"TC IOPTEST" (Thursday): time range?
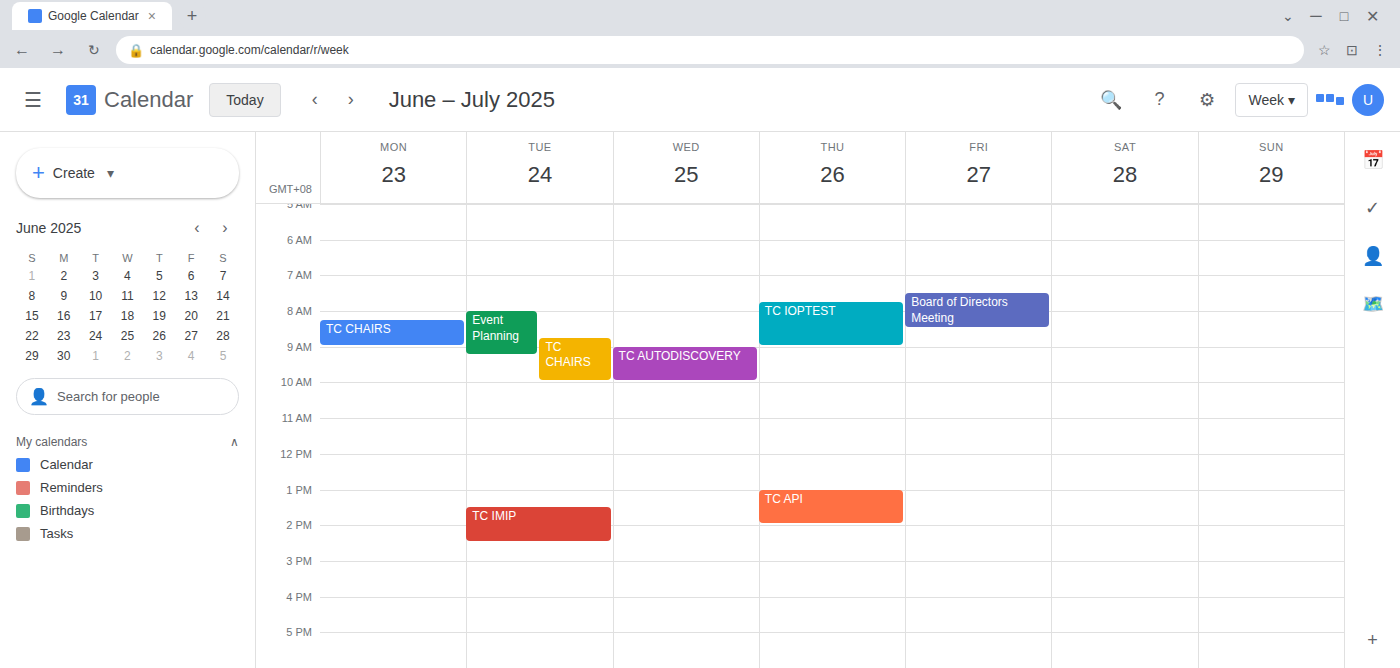
7:45 AM to 9:00 AM